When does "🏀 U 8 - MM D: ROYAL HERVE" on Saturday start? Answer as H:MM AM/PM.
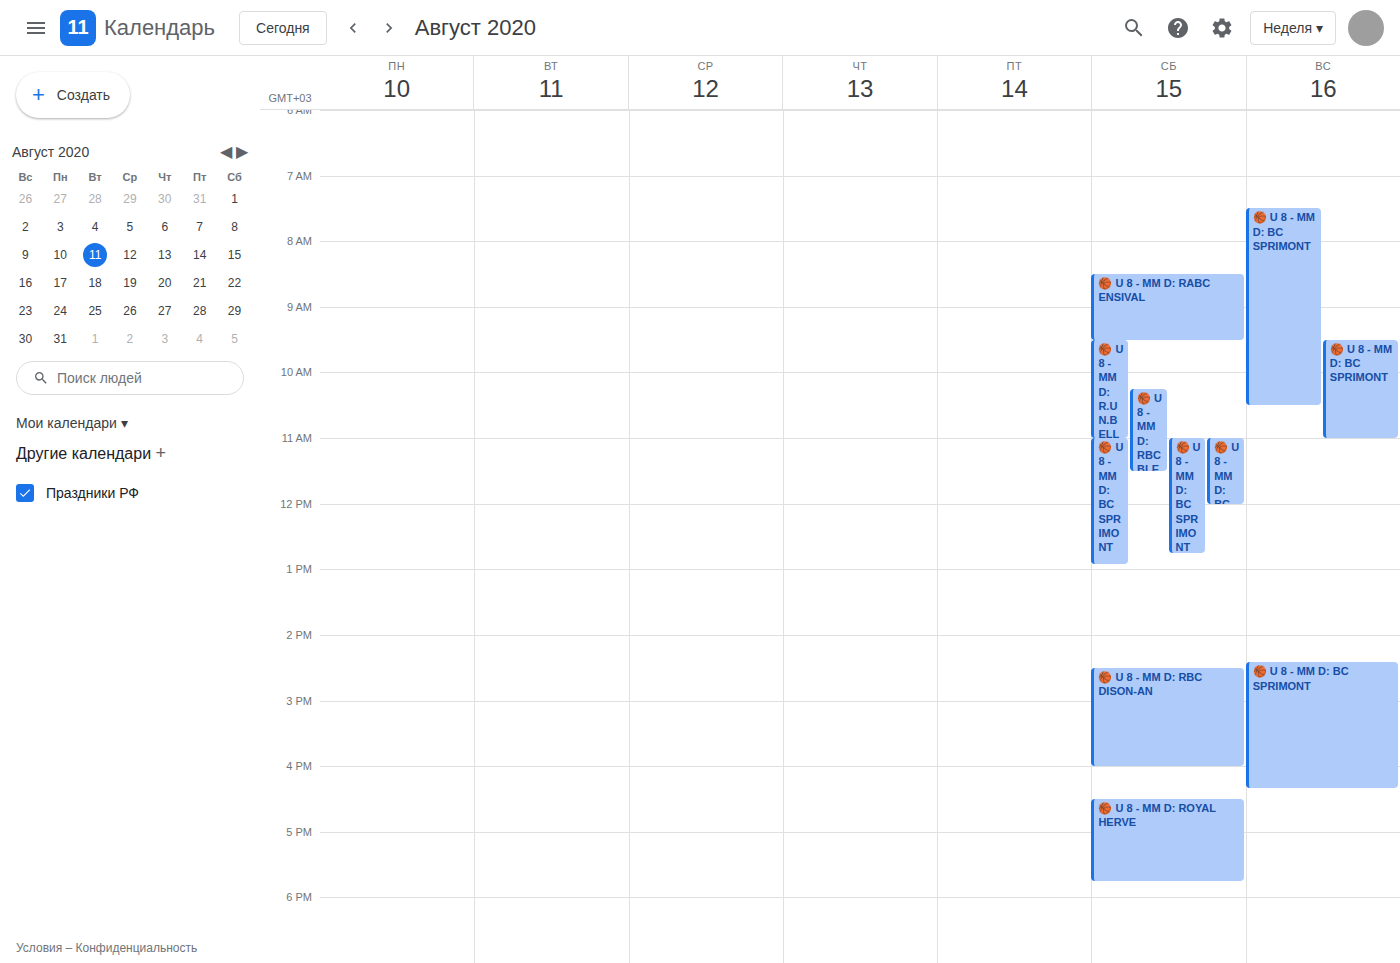
4:30 PM